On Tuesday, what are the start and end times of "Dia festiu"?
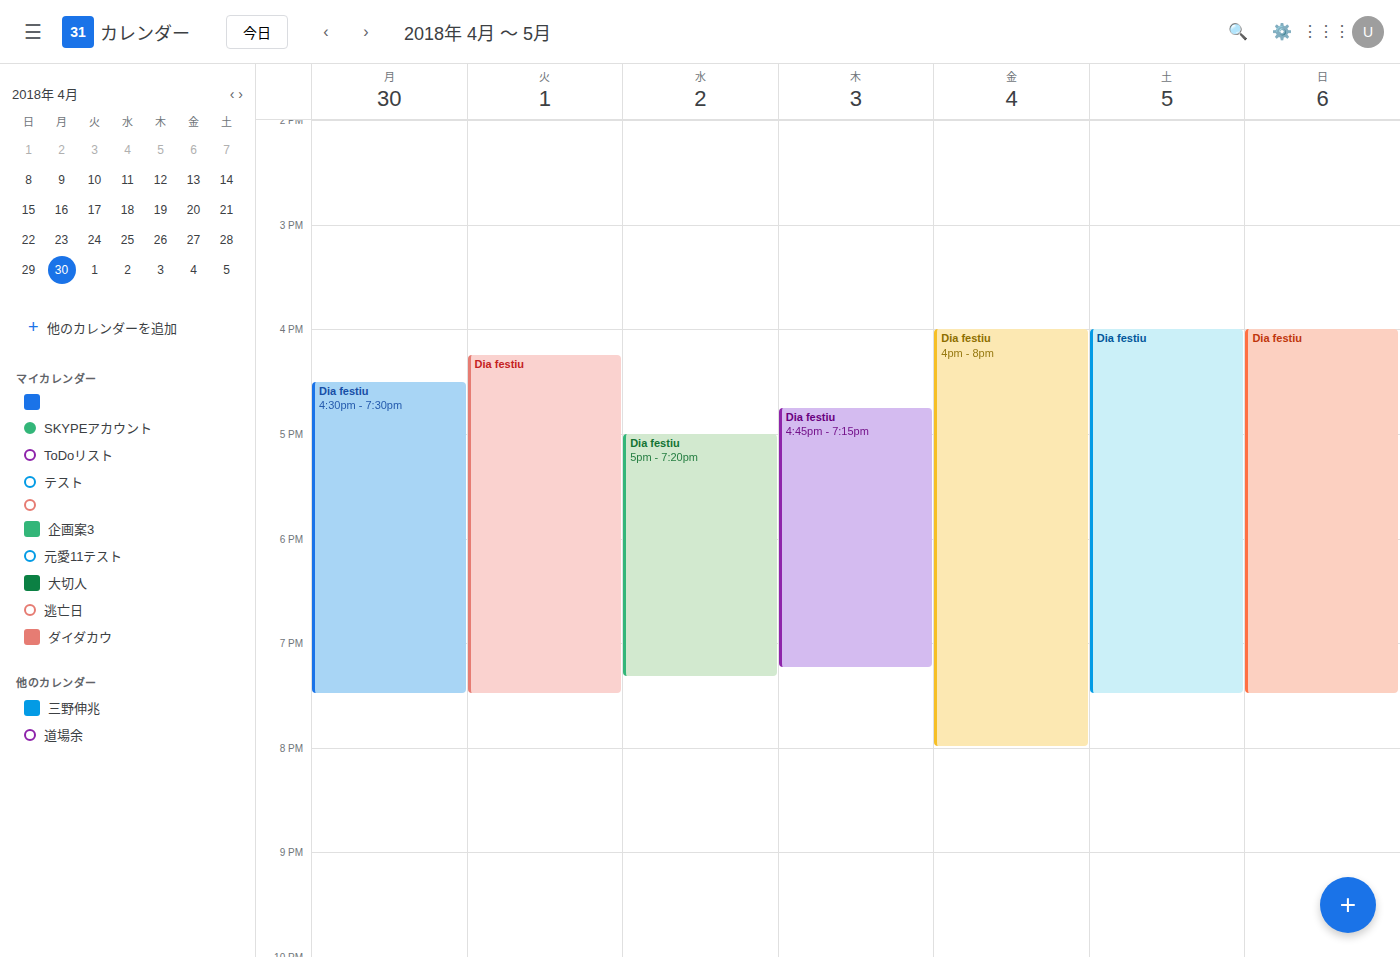
4:15 PM to 7:30 PM